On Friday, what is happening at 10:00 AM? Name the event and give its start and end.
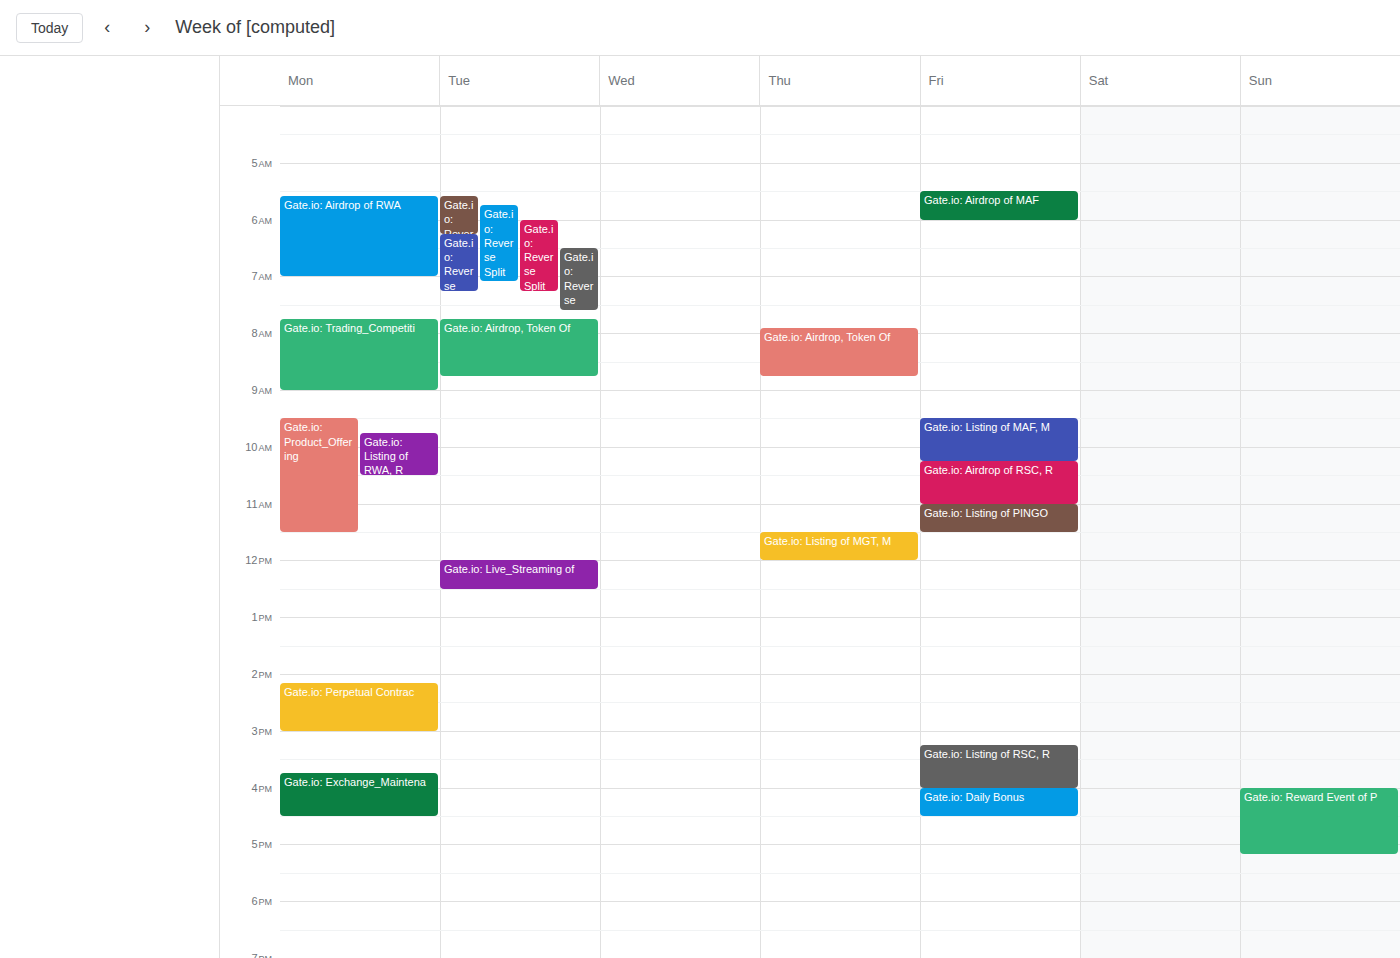
"Gate.io: Listing of MAF, M", 9:30 AM to 10:15 AM